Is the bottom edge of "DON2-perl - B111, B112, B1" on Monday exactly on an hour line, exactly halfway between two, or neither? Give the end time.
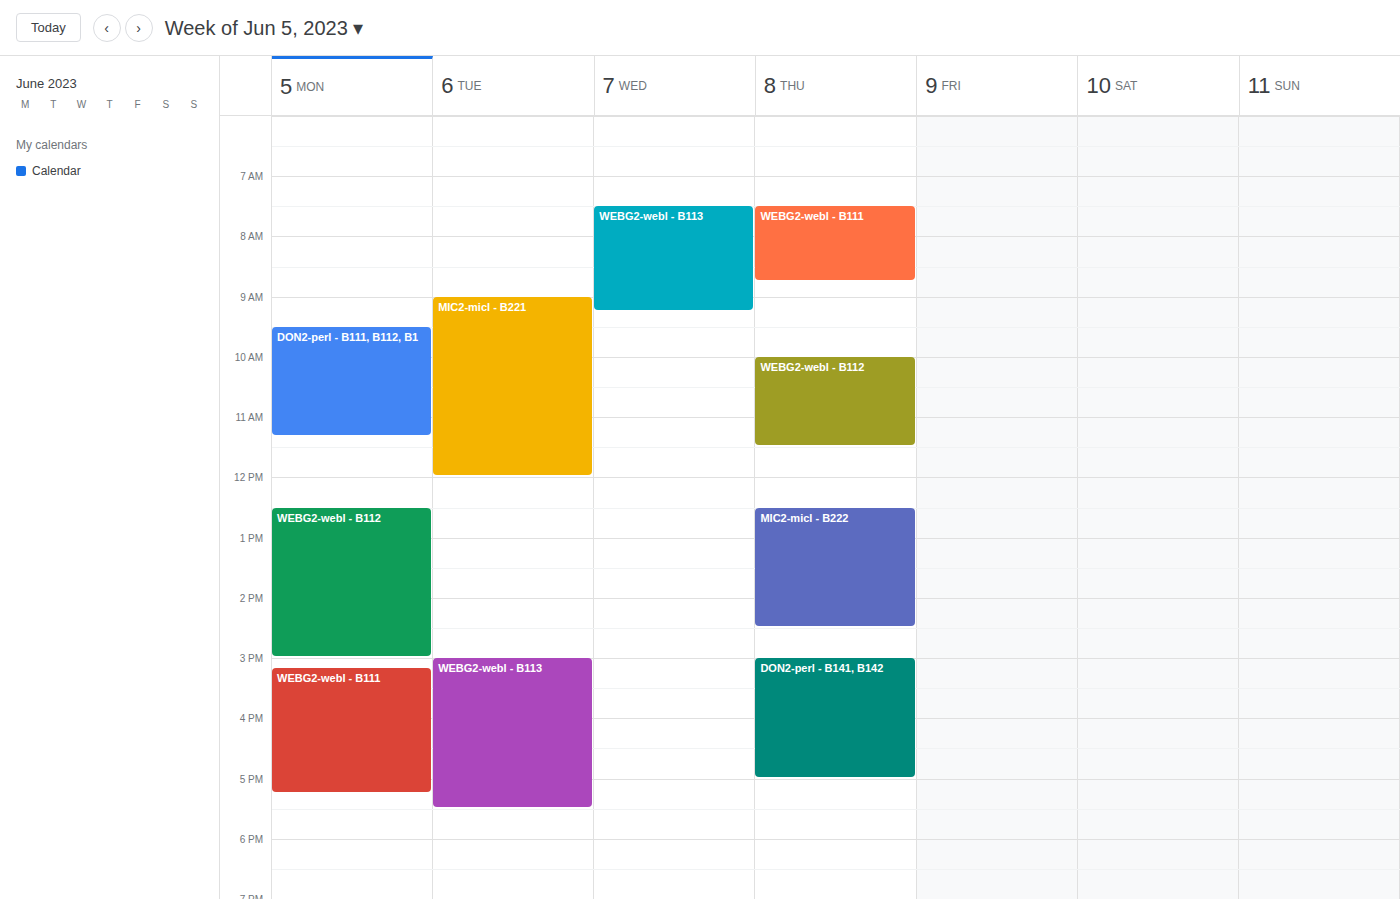
11:20 AM -- neither: 20 minutes below the 11 AM line and 40 minutes above the 12 PM line.